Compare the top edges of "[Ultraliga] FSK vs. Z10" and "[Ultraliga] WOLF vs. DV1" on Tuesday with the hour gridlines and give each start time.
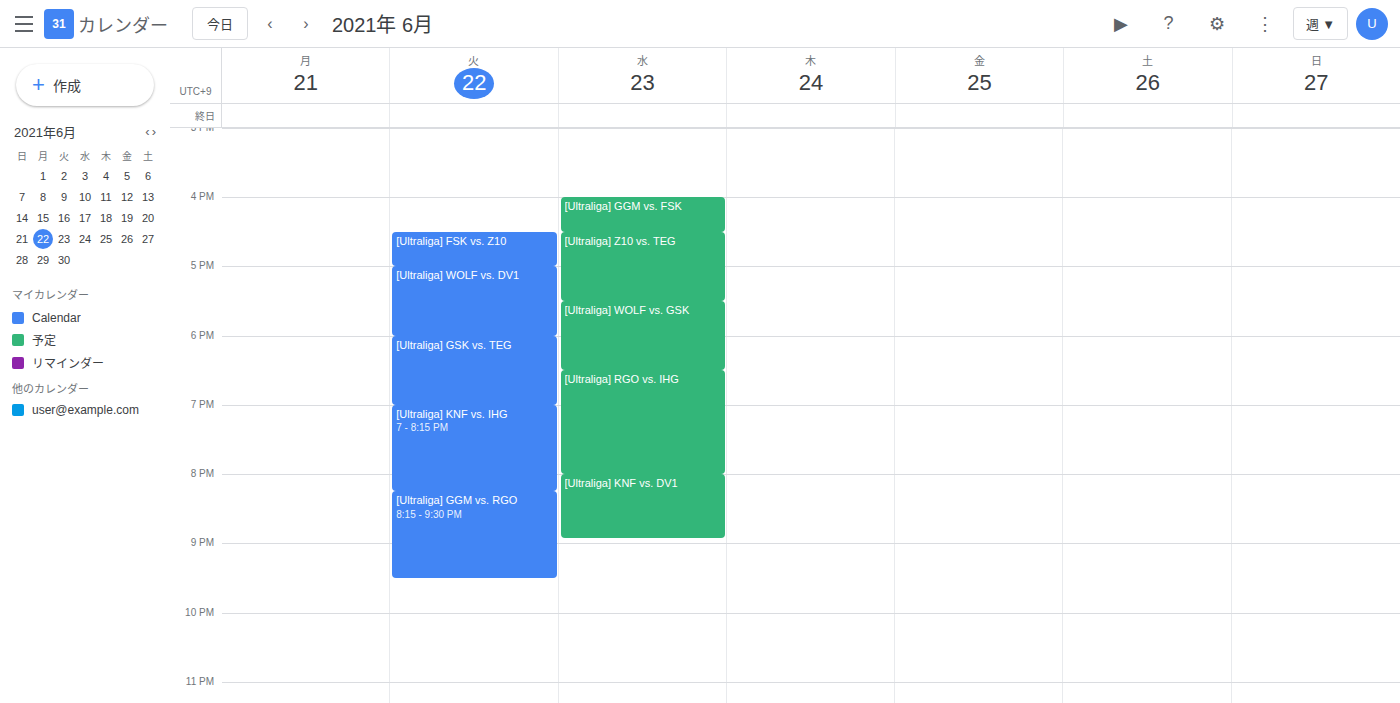
"[Ultraliga] FSK vs. Z10": 4:30 PM, halfway between the 4 PM and 5 PM lines. "[Ultraliga] WOLF vs. DV1": 5:00 PM, exactly on the 5 PM line.